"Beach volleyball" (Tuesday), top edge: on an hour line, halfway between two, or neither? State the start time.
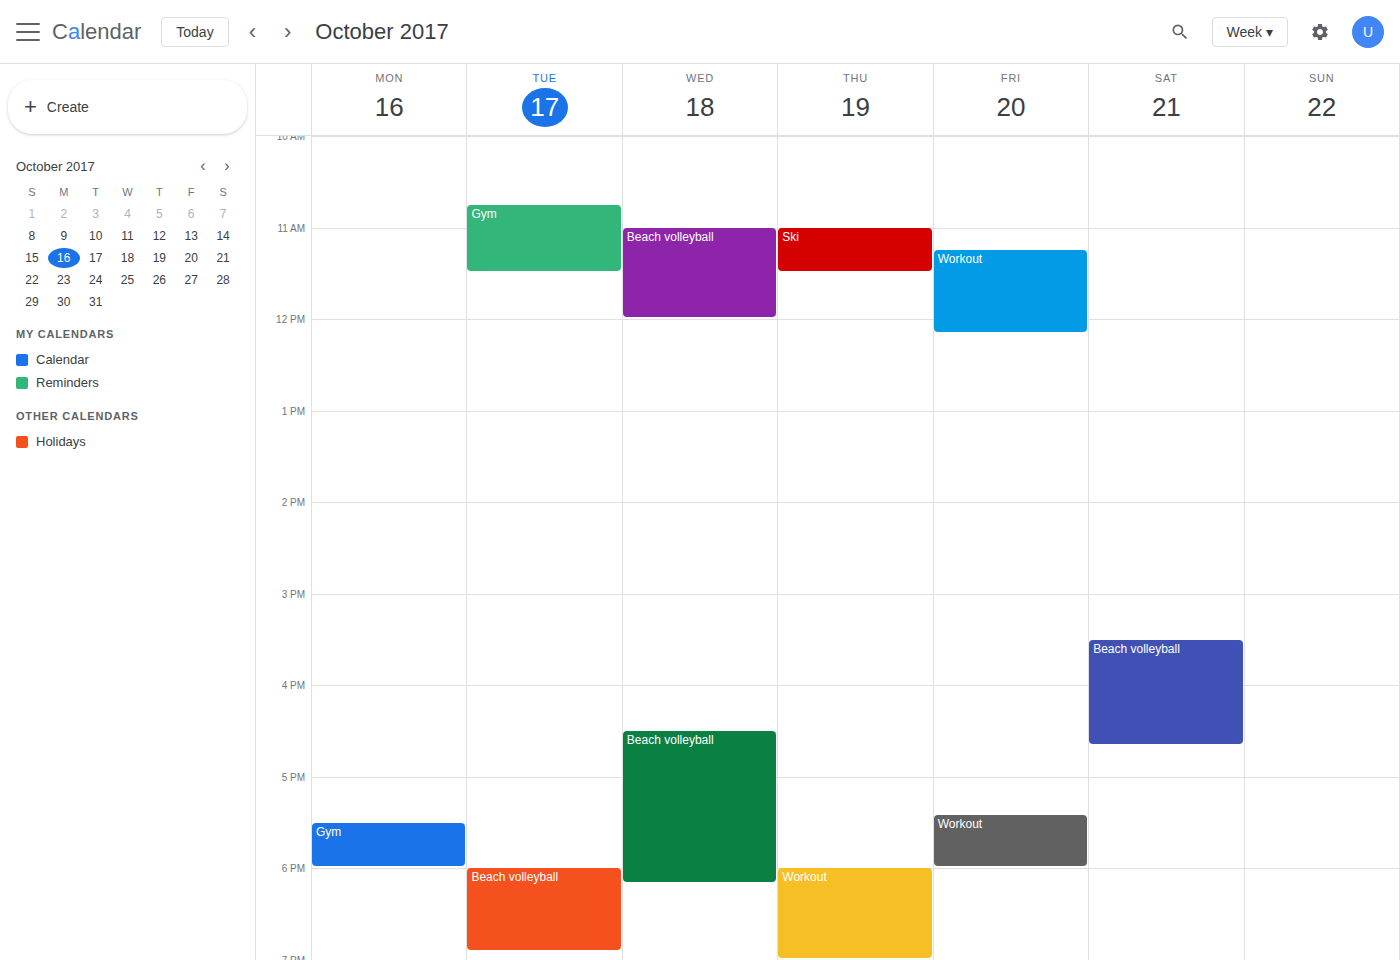
6:00 PM -- exactly on the 6 PM line.